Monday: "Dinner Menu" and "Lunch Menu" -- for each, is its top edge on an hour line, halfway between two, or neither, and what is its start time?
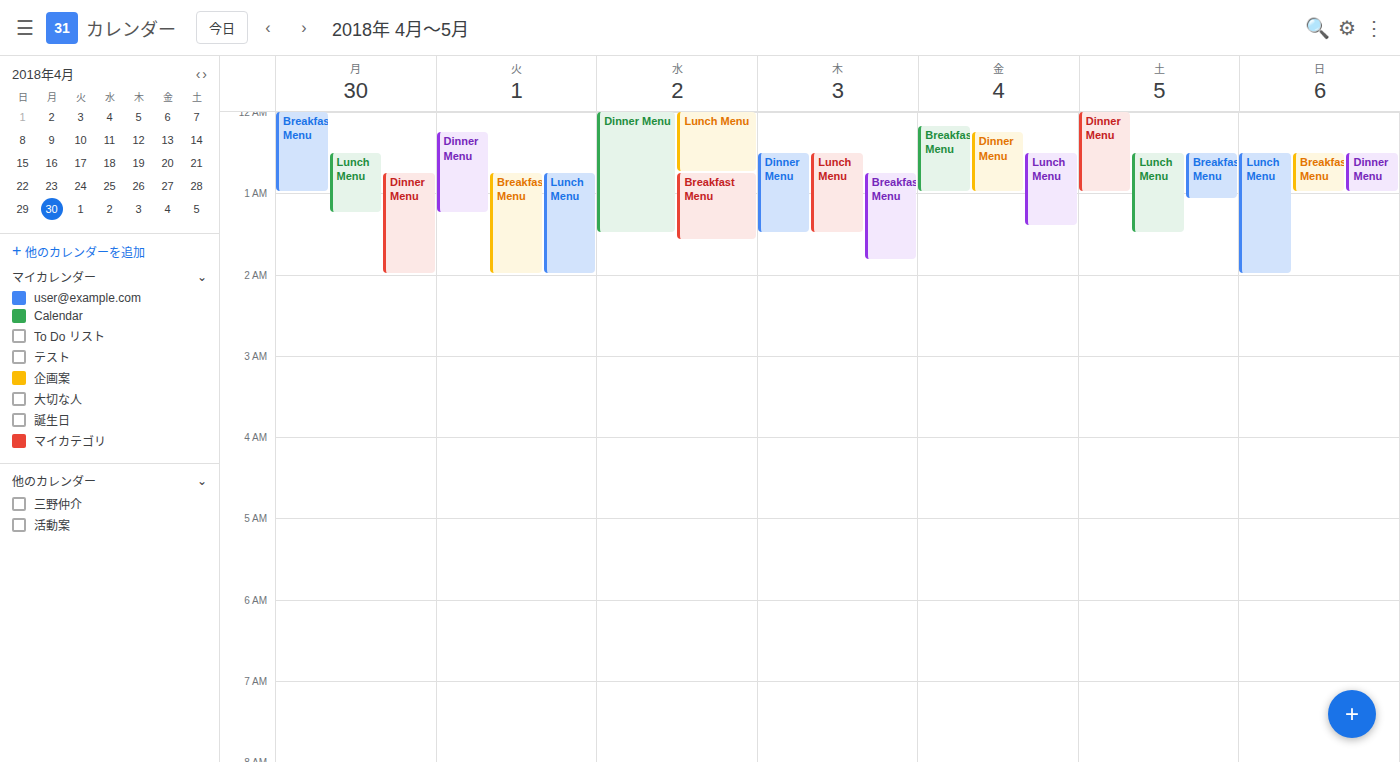
"Dinner Menu": 12:45 AM, neither: three quarters of the way from the 12 AM line to the 1 AM line. "Lunch Menu": 12:30 AM, halfway between the 12 AM and 1 AM lines.